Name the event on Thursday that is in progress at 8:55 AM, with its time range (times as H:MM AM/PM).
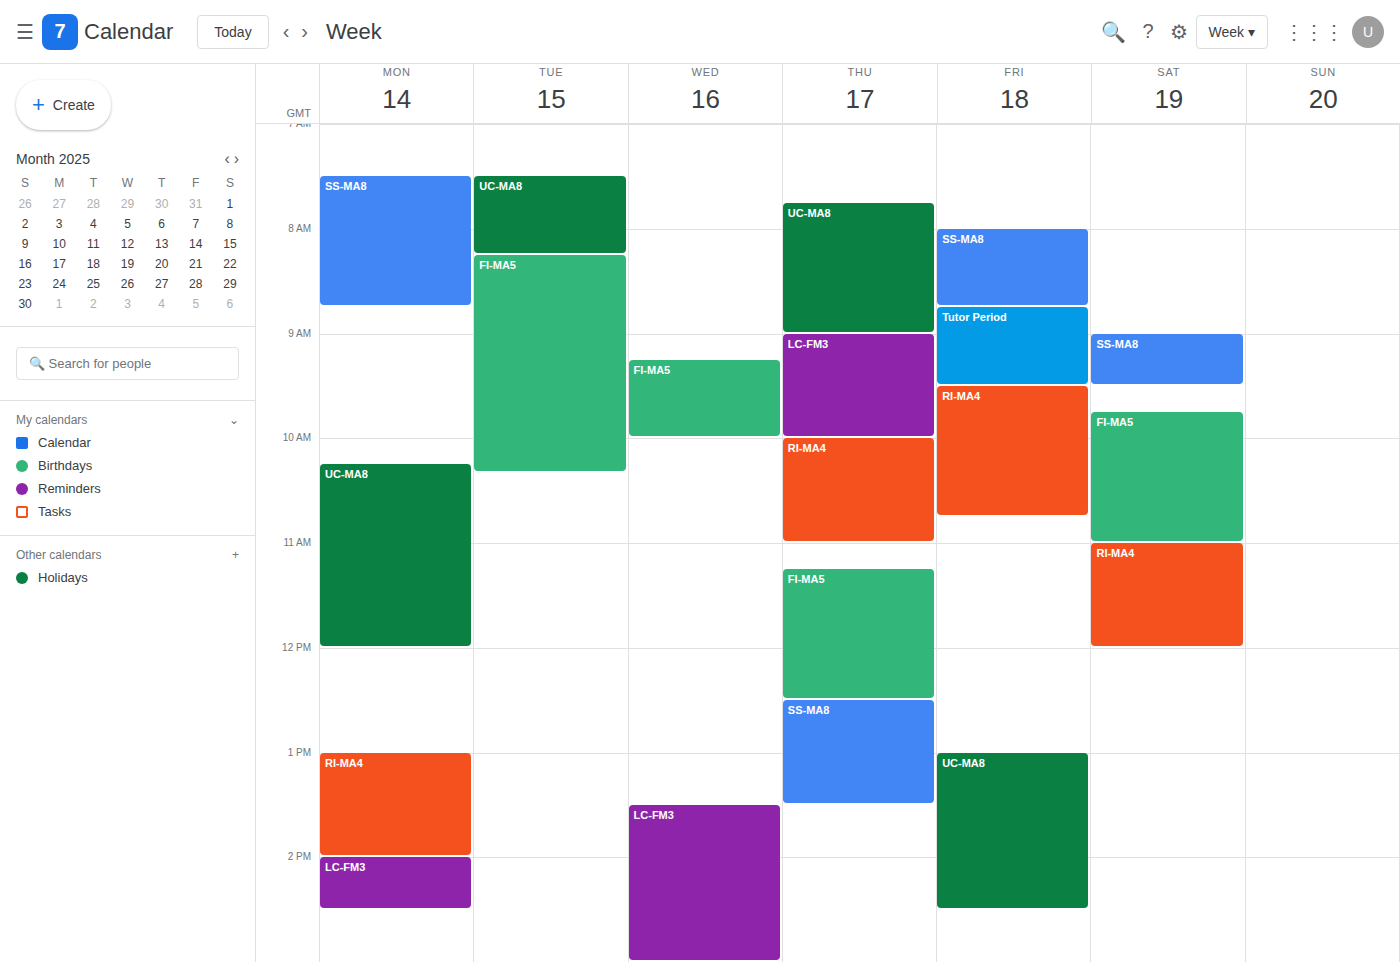
"UC-MA8", 7:45 AM to 9:00 AM